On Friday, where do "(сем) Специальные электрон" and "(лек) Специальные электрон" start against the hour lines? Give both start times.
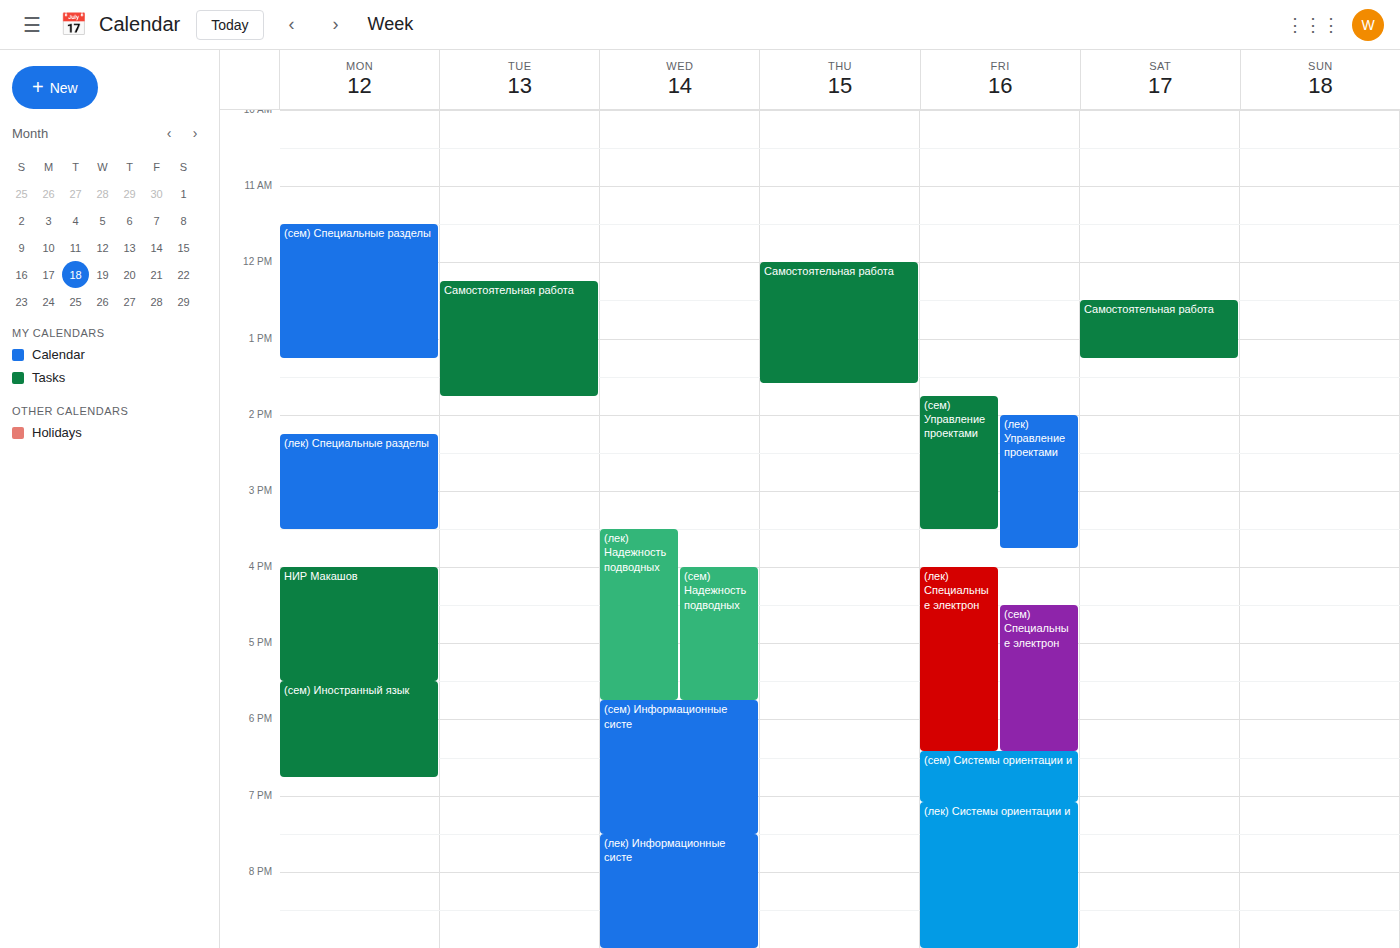
"(сем) Специальные электрон": 4:30 PM, halfway between the 4 PM and 5 PM lines. "(лек) Специальные электрон": 4:00 PM, exactly on the 4 PM line.